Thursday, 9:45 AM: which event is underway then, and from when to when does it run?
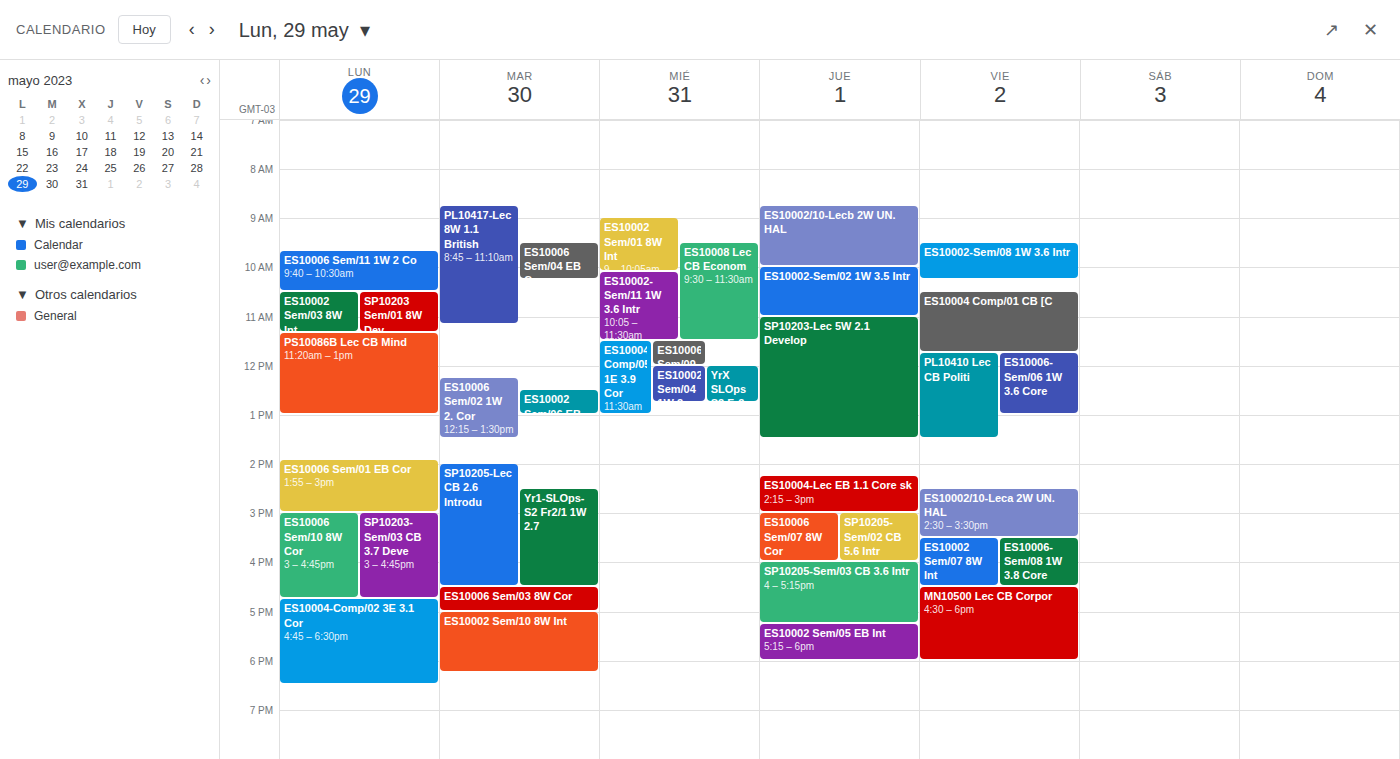
"ES10002/10-Lecb 2W UN. HAL", 8:45 AM to 10:00 AM